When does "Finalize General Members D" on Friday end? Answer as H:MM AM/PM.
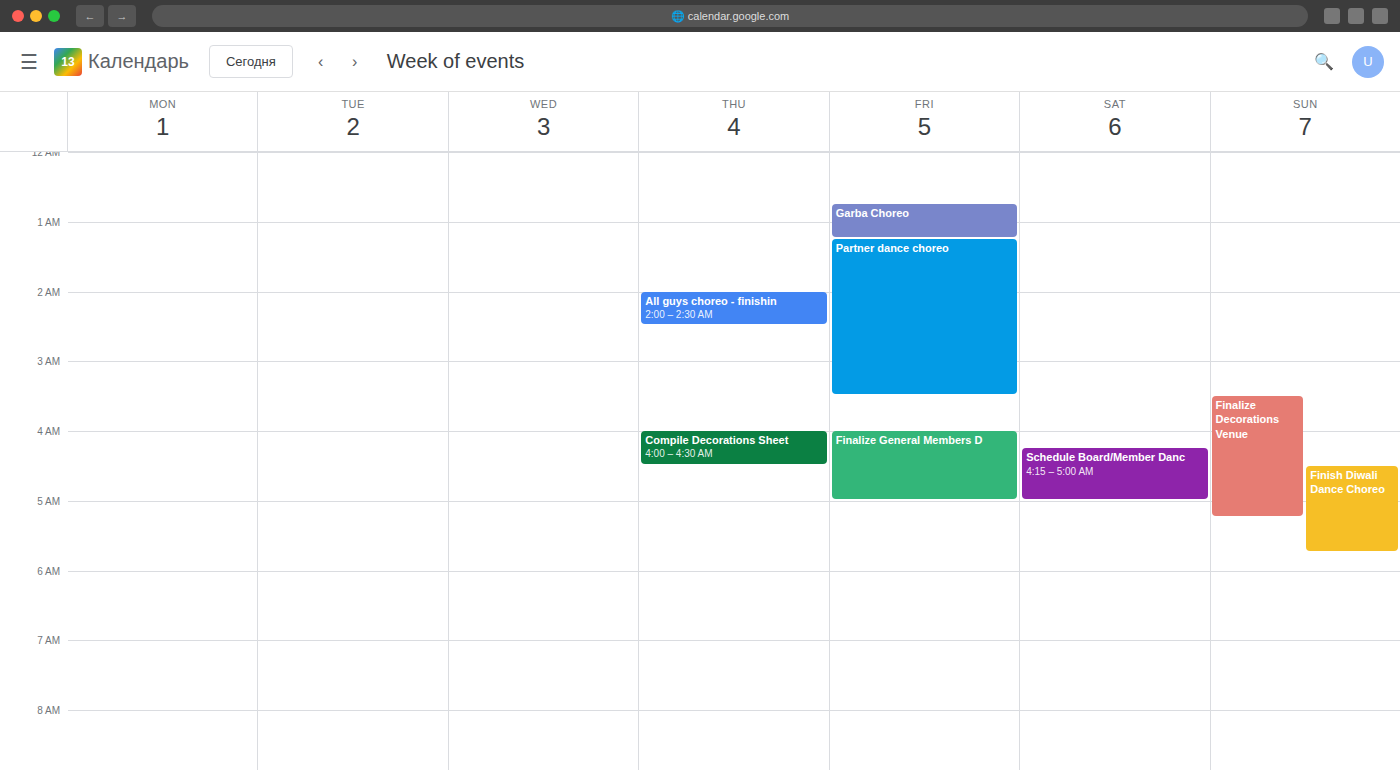
5:00 AM